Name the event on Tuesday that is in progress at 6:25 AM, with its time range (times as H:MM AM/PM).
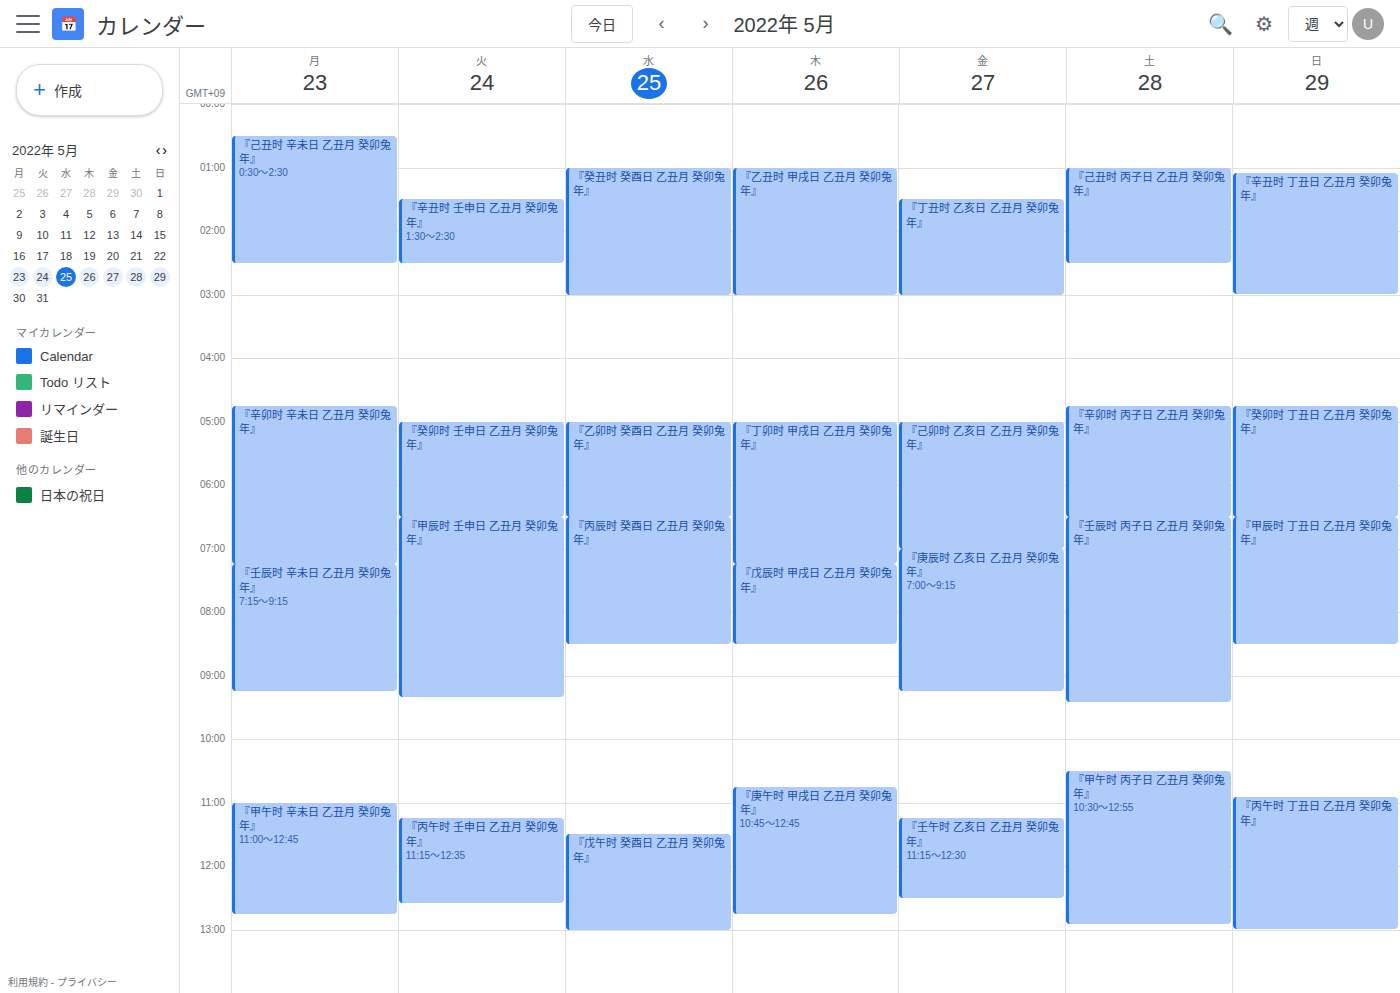
"『癸卯时 壬申日 乙丑月 癸卯兔年』", 5:00 AM to 6:30 AM